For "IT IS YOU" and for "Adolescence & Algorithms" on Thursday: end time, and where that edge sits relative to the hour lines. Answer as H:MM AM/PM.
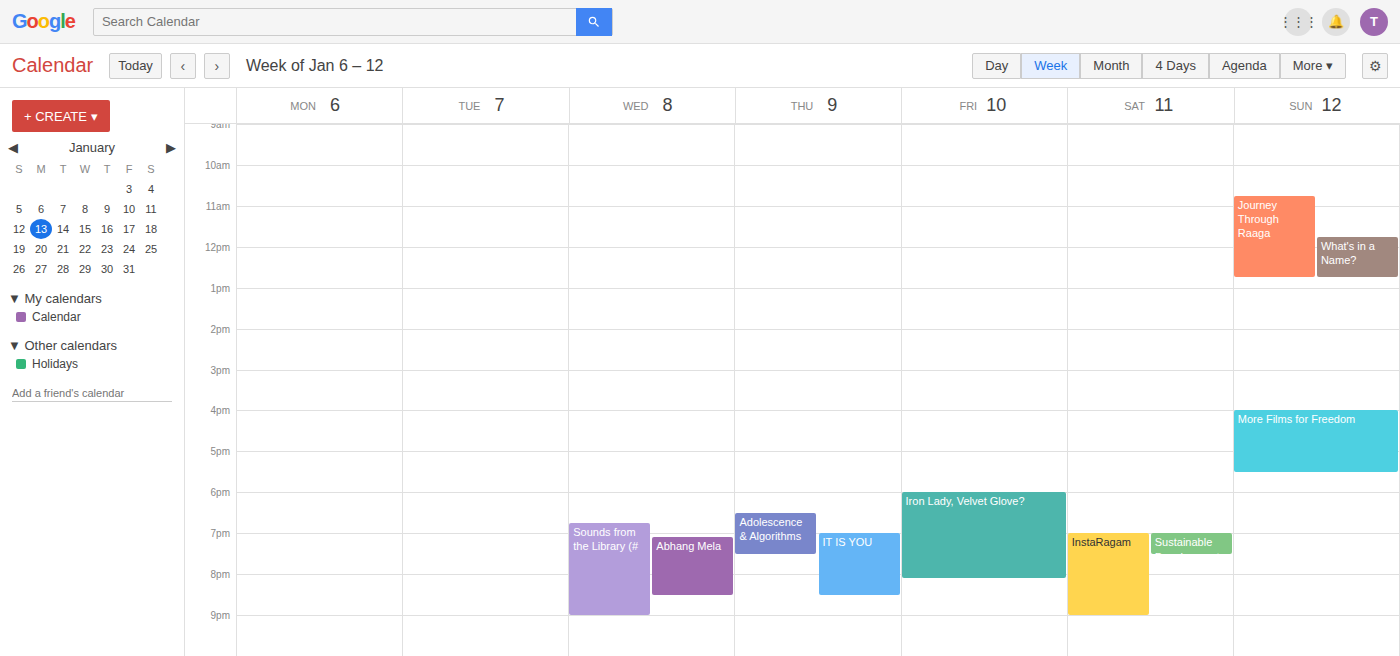
"IT IS YOU": 8:30 PM, halfway between the 8 PM and 9 PM lines. "Adolescence & Algorithms": 7:30 PM, halfway between the 7 PM and 8 PM lines.